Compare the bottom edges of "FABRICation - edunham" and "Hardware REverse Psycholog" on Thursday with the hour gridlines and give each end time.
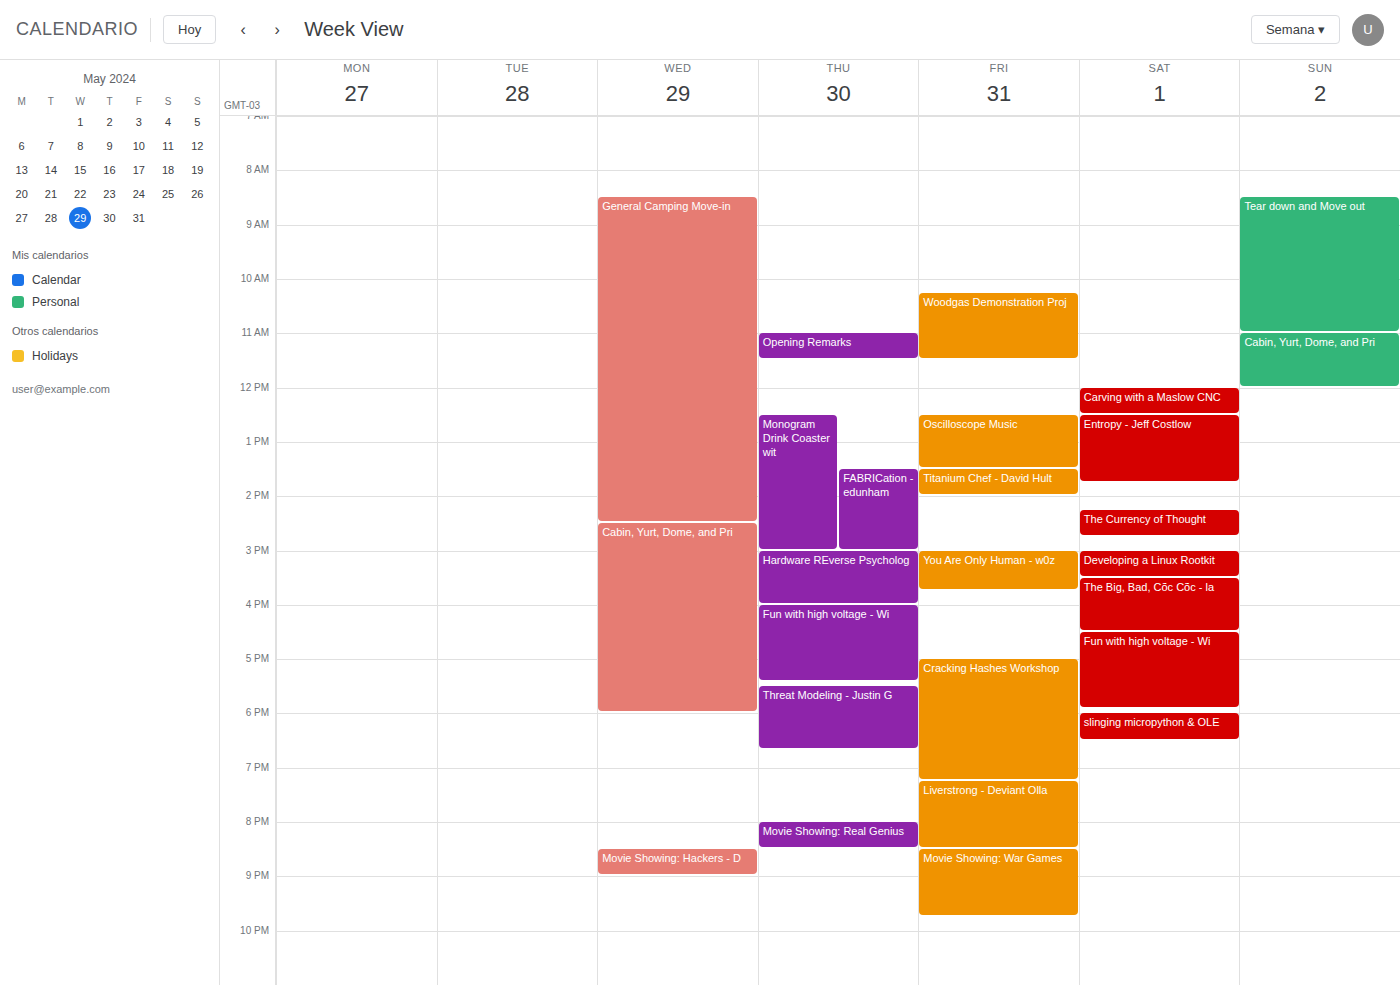
"FABRICation - edunham": 3:00 PM, exactly on the 3 PM line. "Hardware REverse Psycholog": 4:00 PM, exactly on the 4 PM line.